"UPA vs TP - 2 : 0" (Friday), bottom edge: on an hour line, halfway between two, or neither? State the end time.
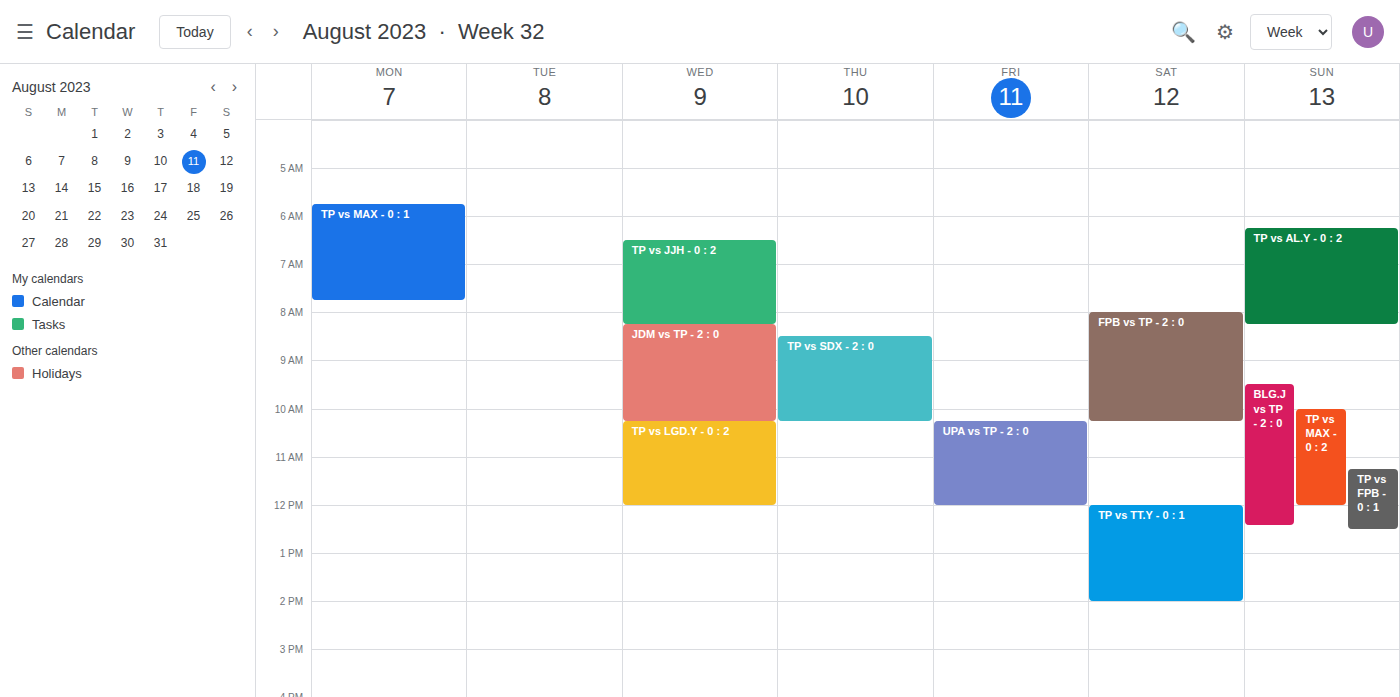
12:00 PM -- exactly on the 12 PM line.